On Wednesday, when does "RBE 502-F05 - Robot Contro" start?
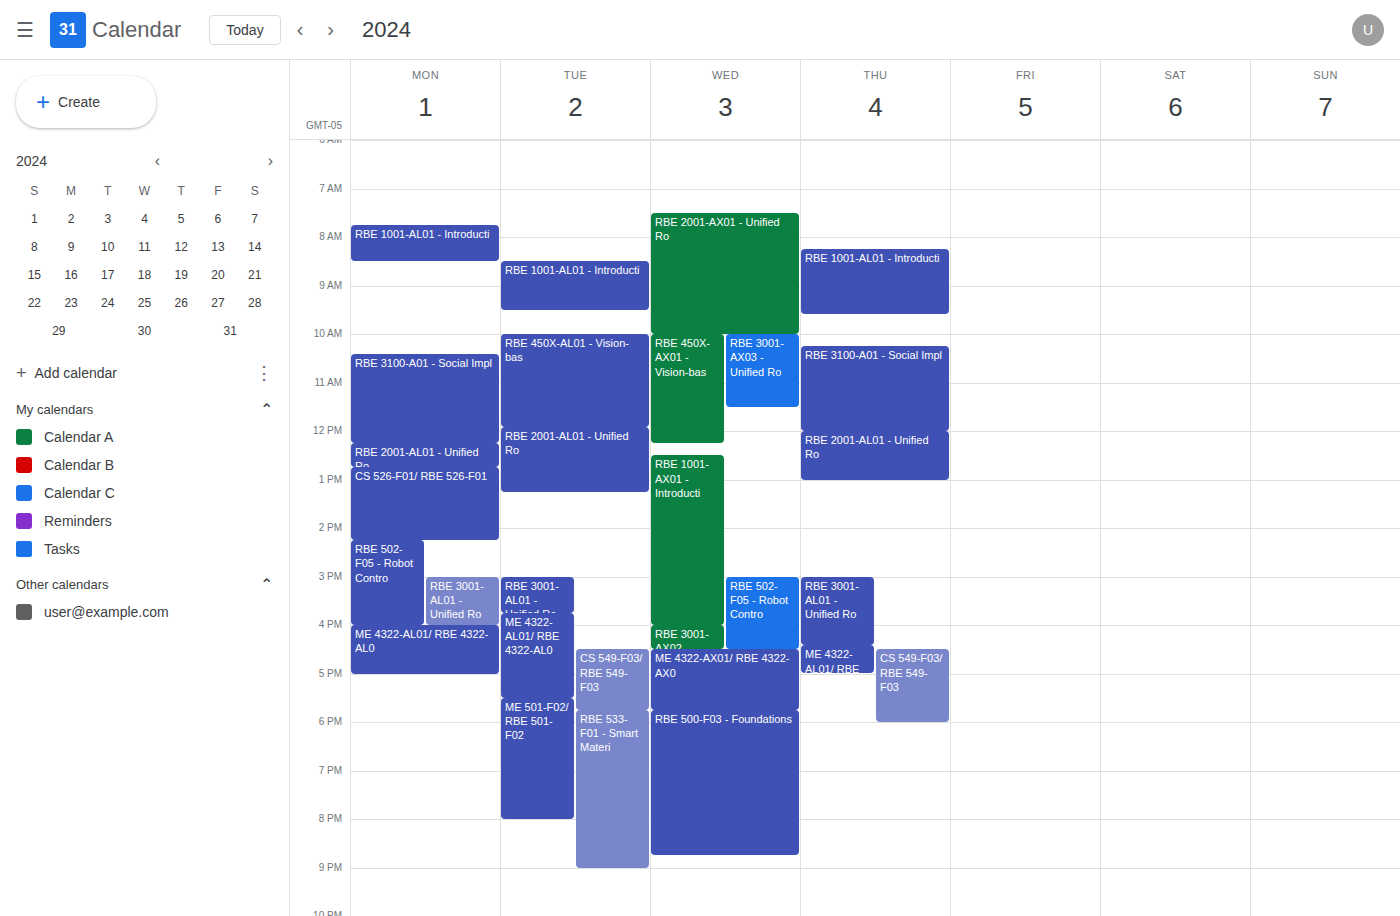
3:00 PM